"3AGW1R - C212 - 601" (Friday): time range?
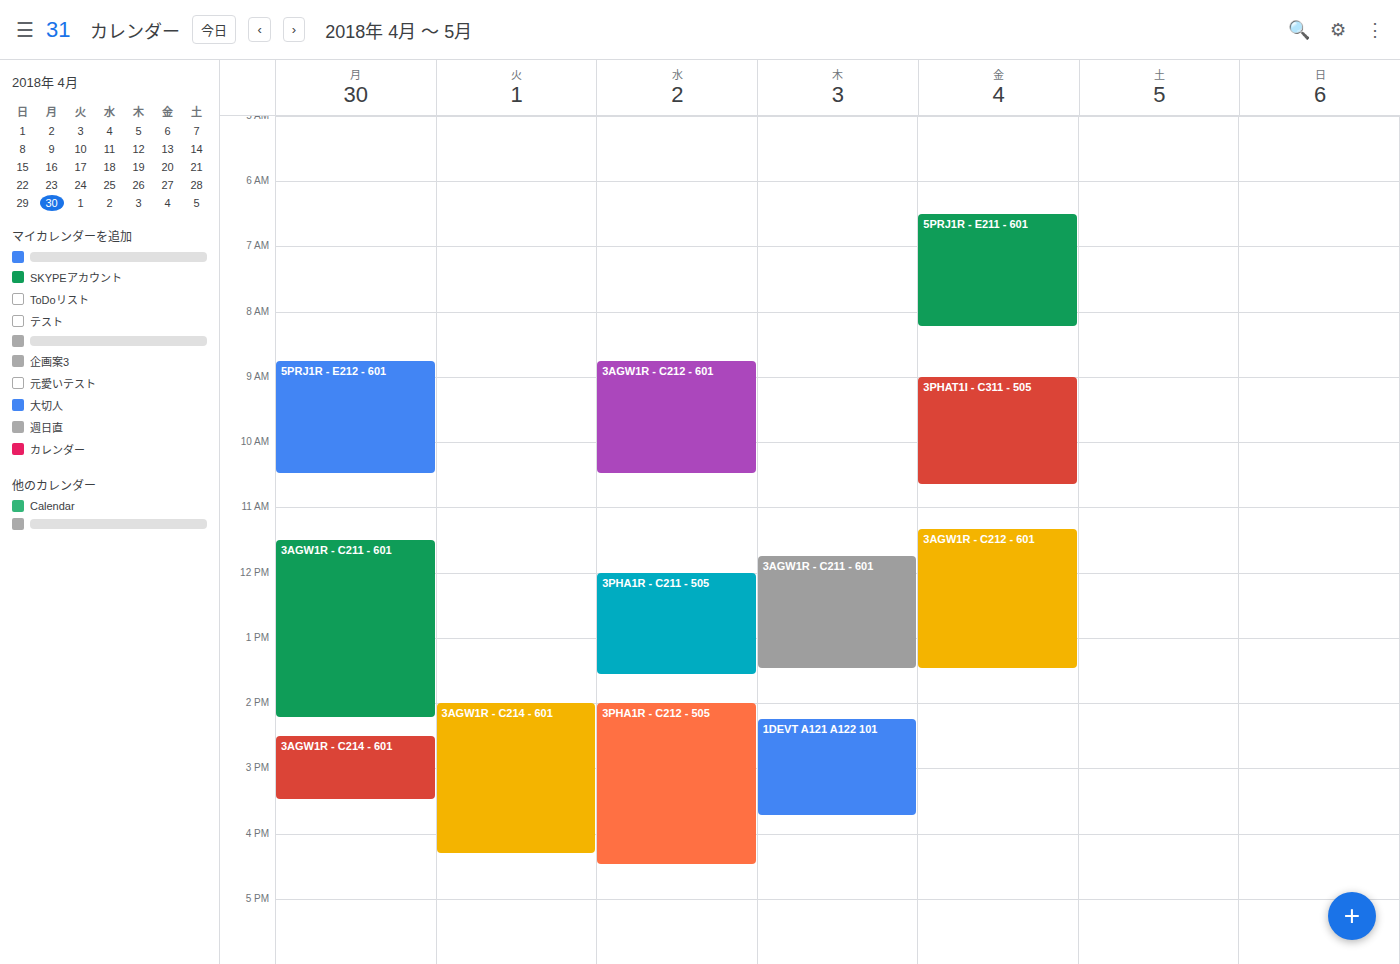
11:20 AM to 1:30 PM